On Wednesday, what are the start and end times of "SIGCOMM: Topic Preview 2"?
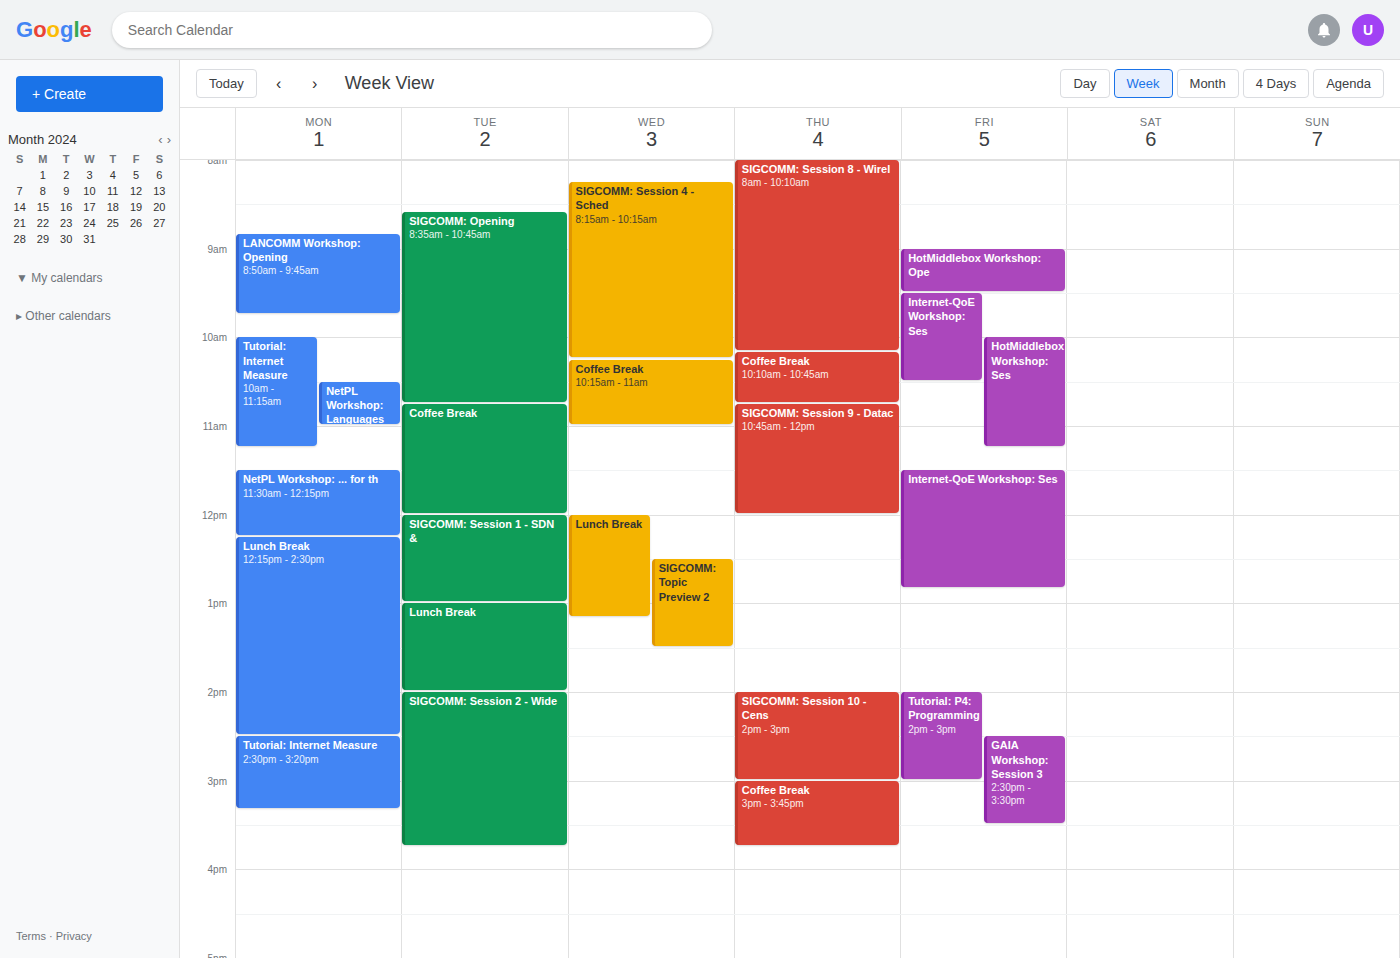
12:30 to 13:30